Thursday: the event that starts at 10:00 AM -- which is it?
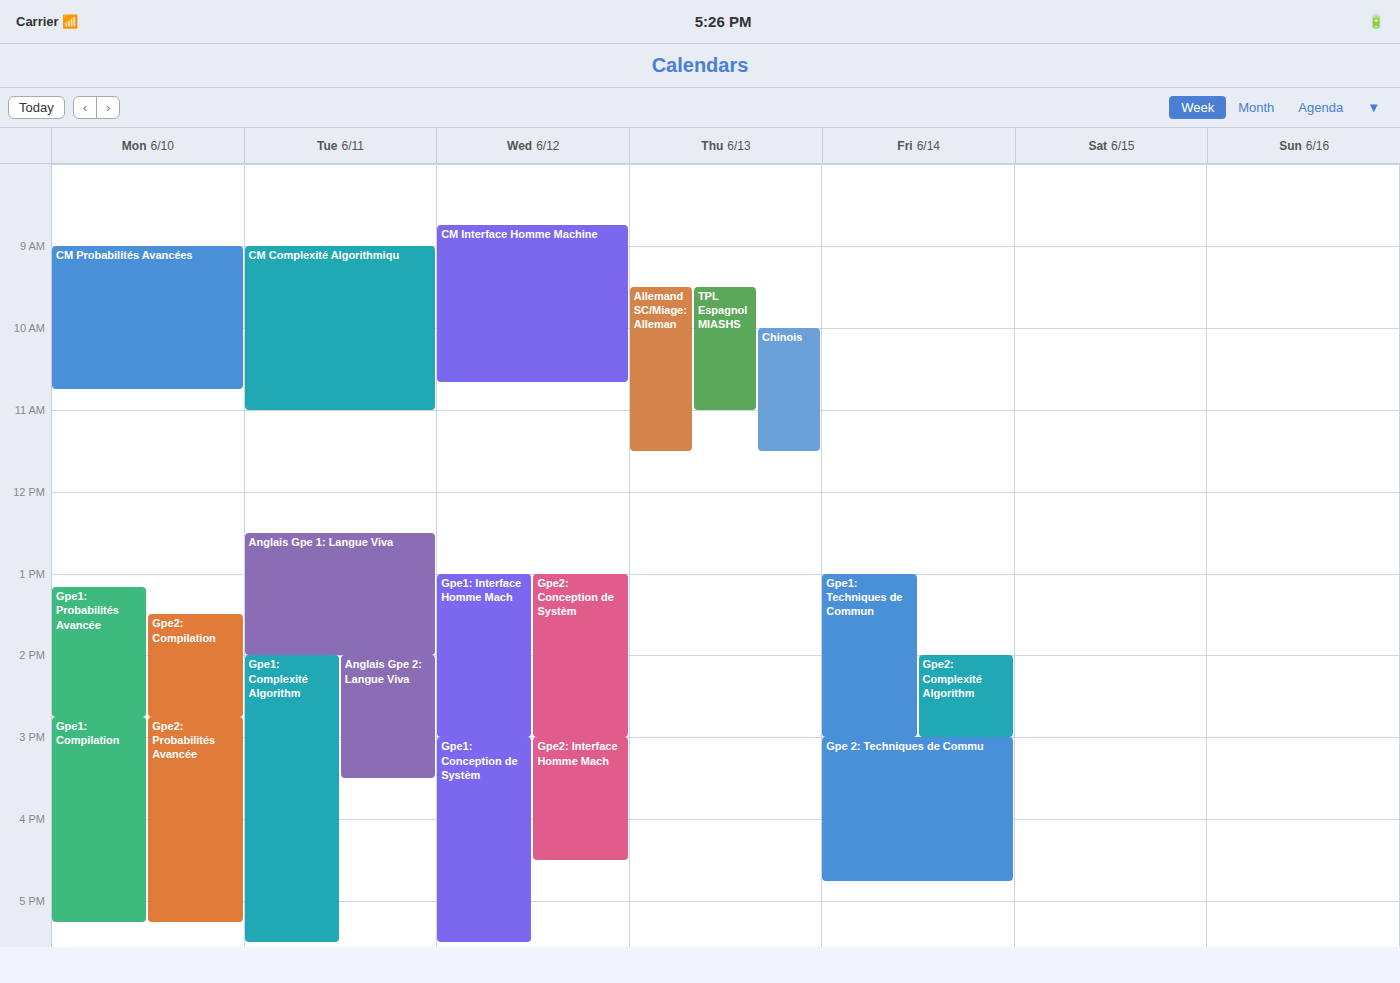
"Chinois"